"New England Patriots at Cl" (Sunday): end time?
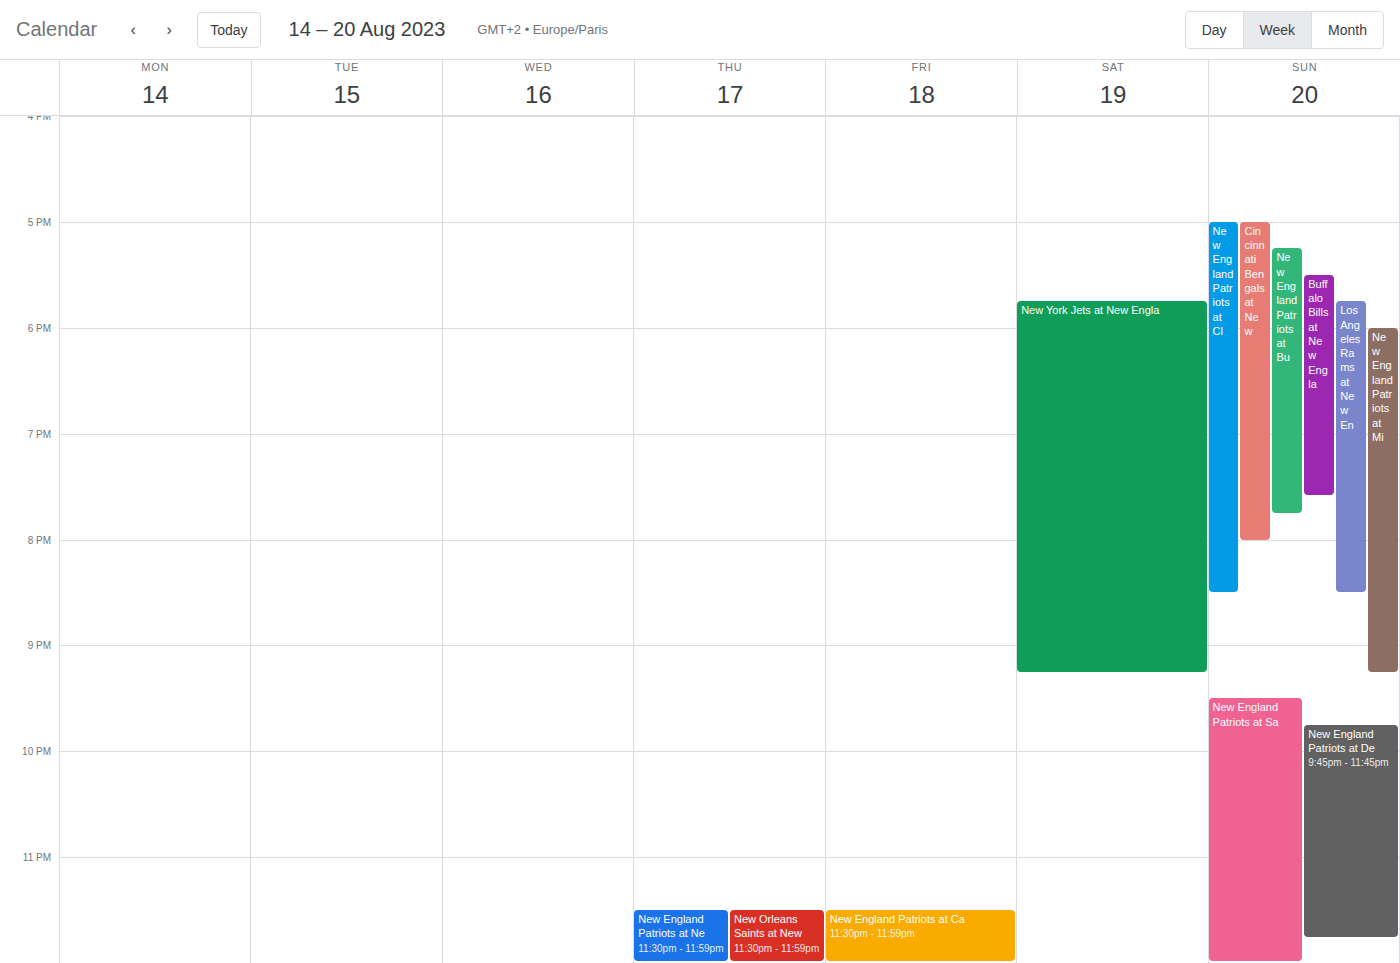
8:30 PM